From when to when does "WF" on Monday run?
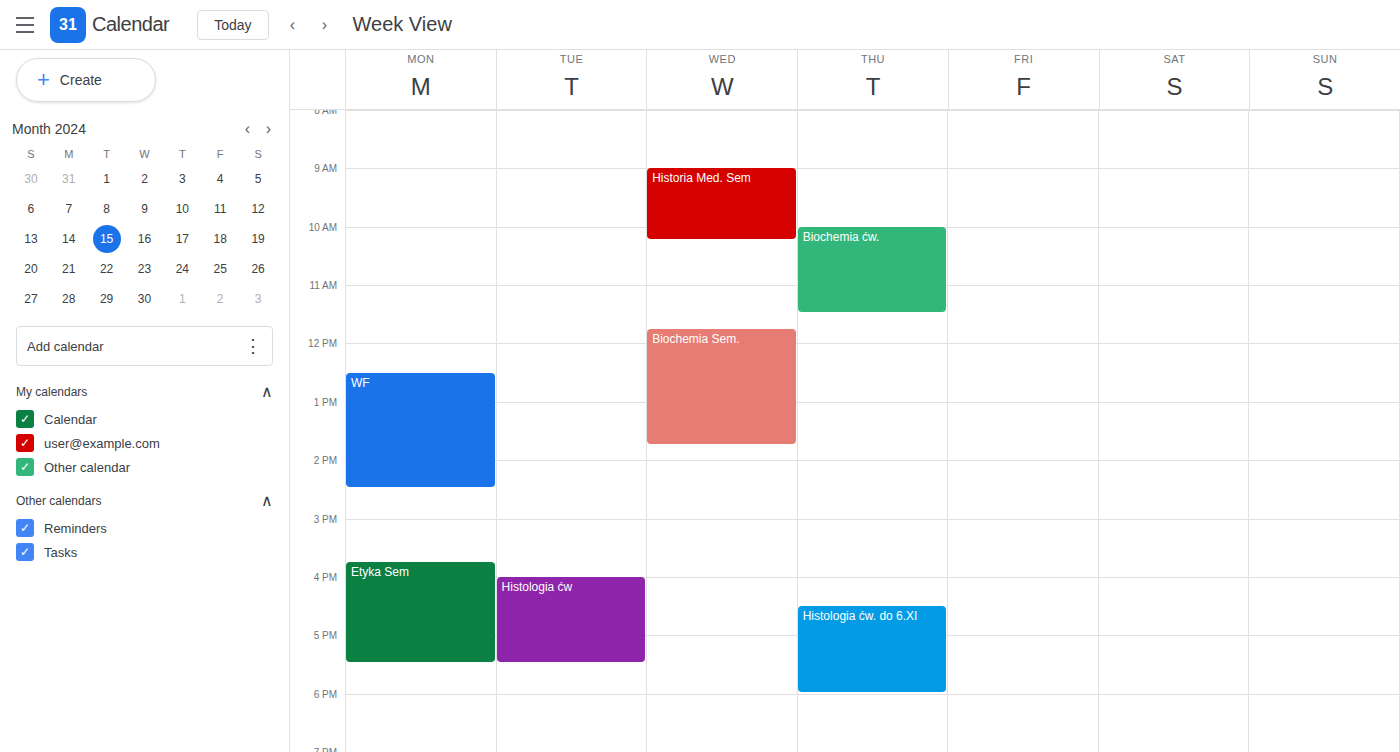
12:30 to 14:30